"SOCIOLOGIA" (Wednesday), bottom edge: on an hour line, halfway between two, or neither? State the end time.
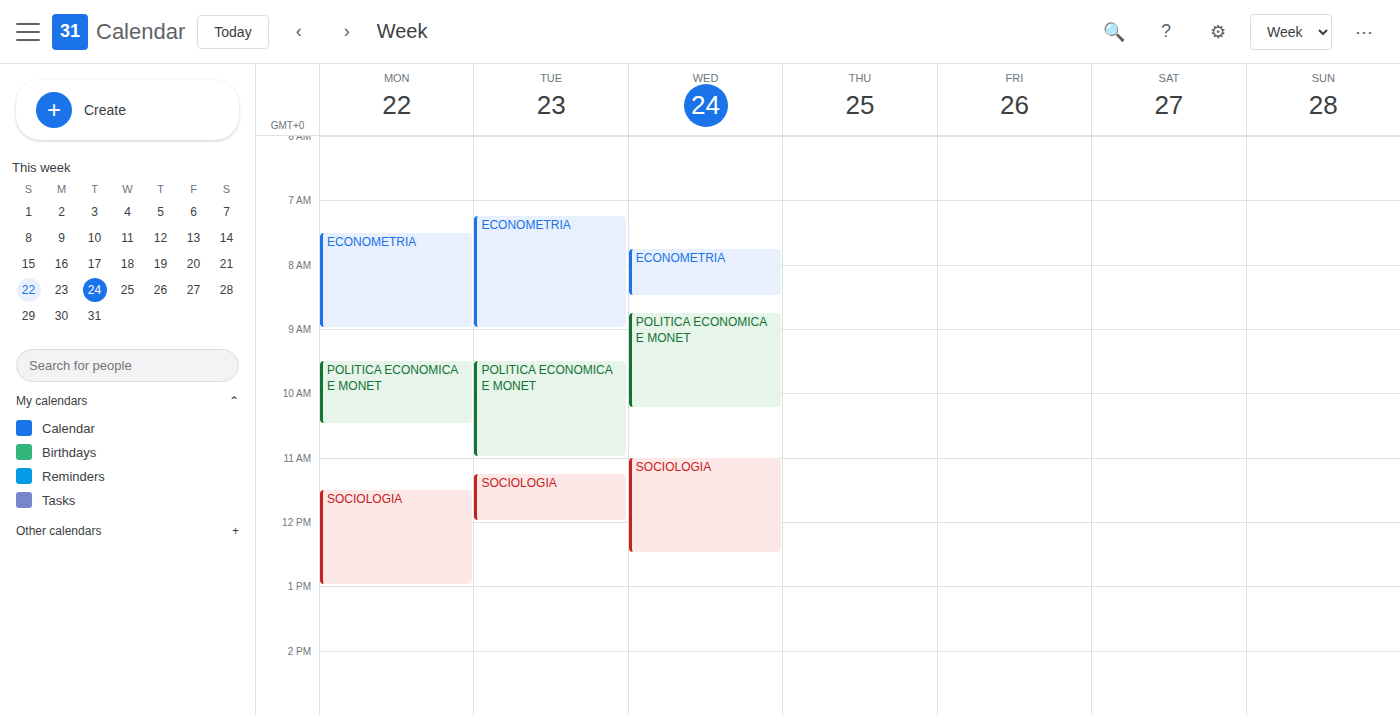
12:30 PM -- halfway between the 12 PM and 1 PM lines.